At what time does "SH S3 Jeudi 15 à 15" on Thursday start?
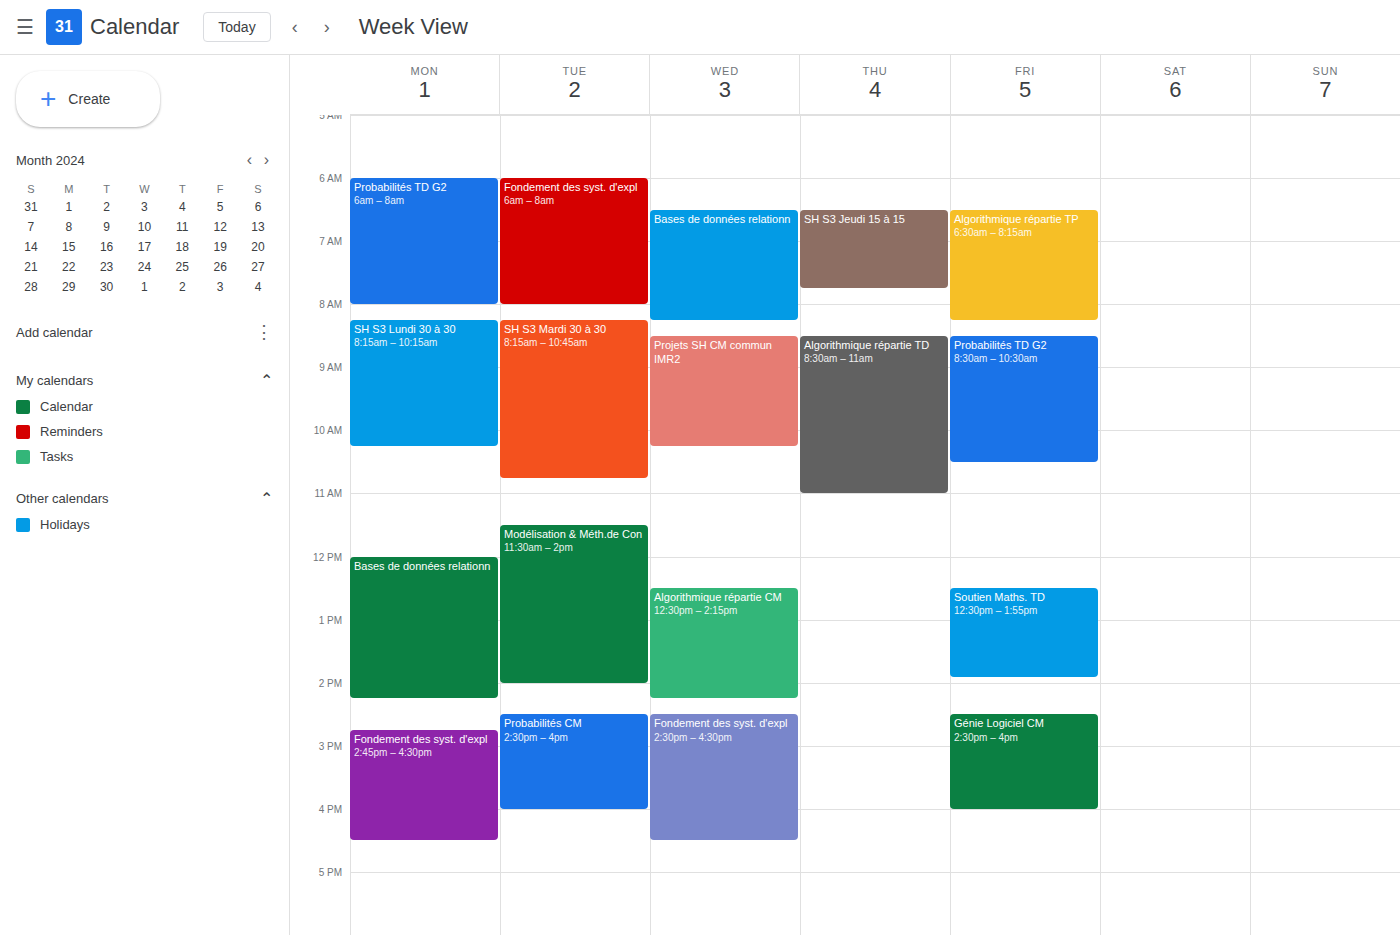
6:30 AM